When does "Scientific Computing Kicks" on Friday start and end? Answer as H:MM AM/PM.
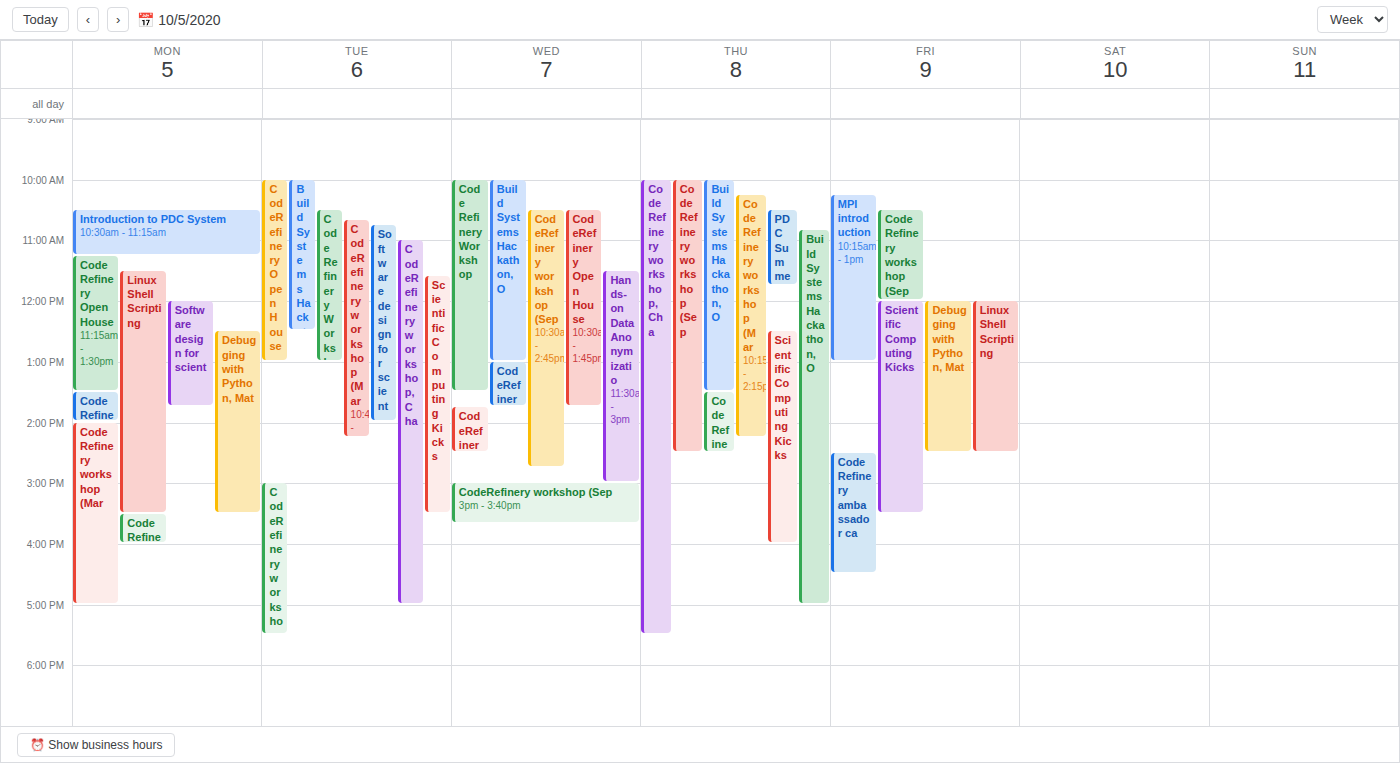
12:00 PM to 3:30 PM